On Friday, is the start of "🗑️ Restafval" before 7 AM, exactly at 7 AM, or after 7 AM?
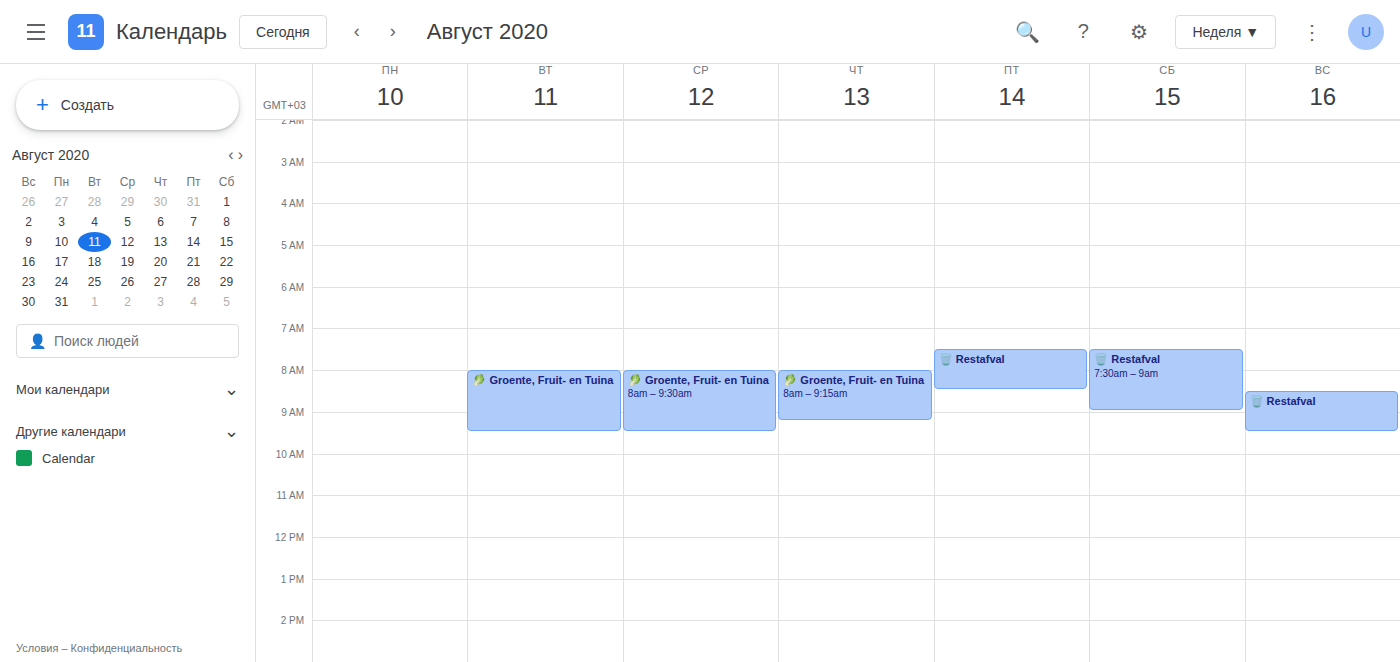
7:30 AM -- after 7 AM, 30 minutes below the 7 AM line.